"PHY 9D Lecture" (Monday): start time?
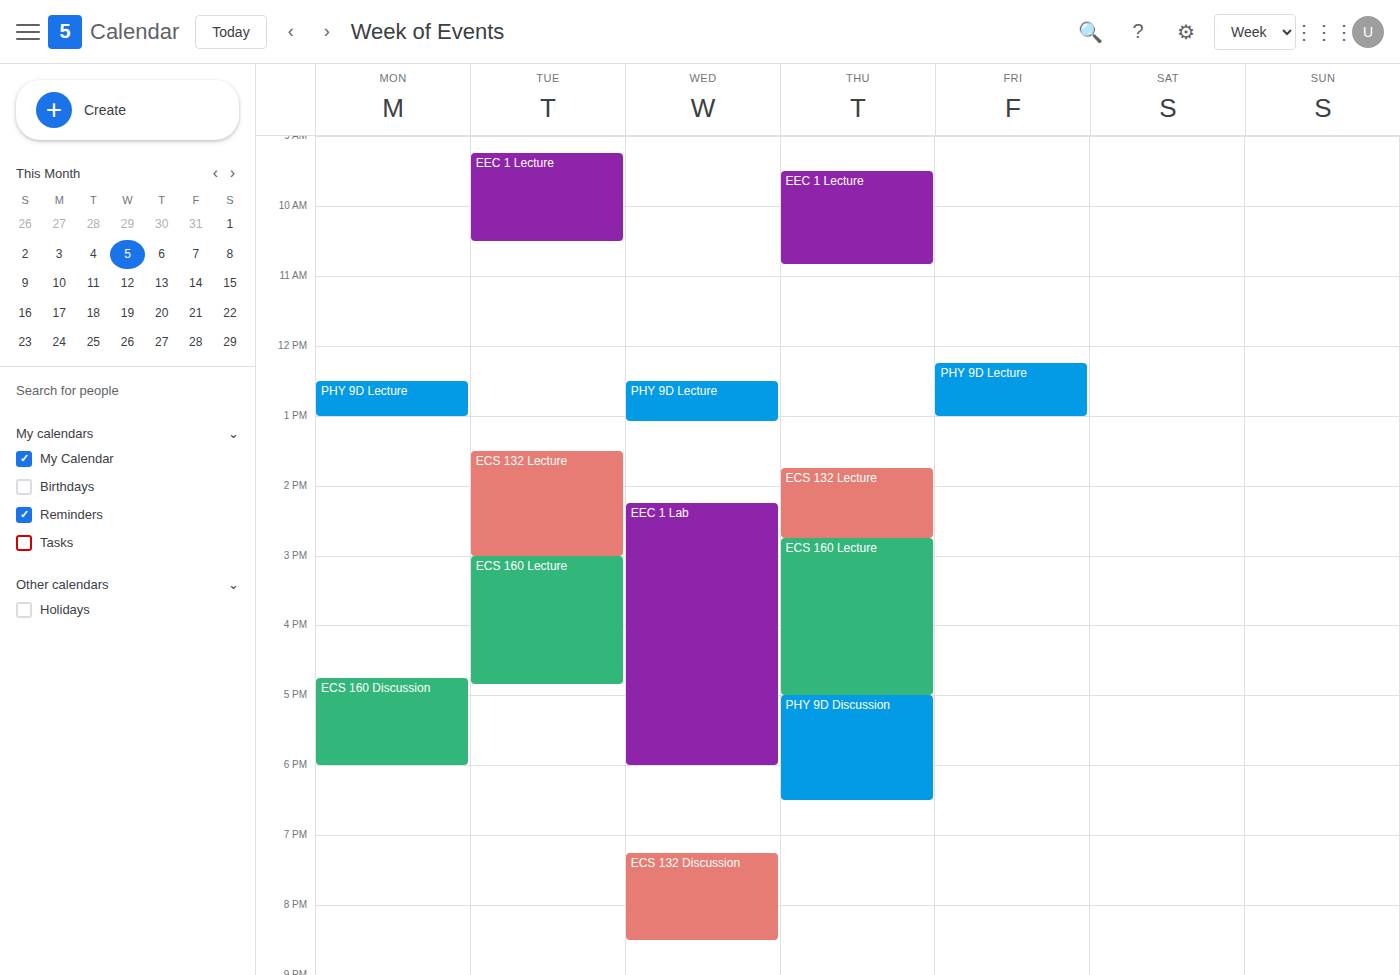
12:30